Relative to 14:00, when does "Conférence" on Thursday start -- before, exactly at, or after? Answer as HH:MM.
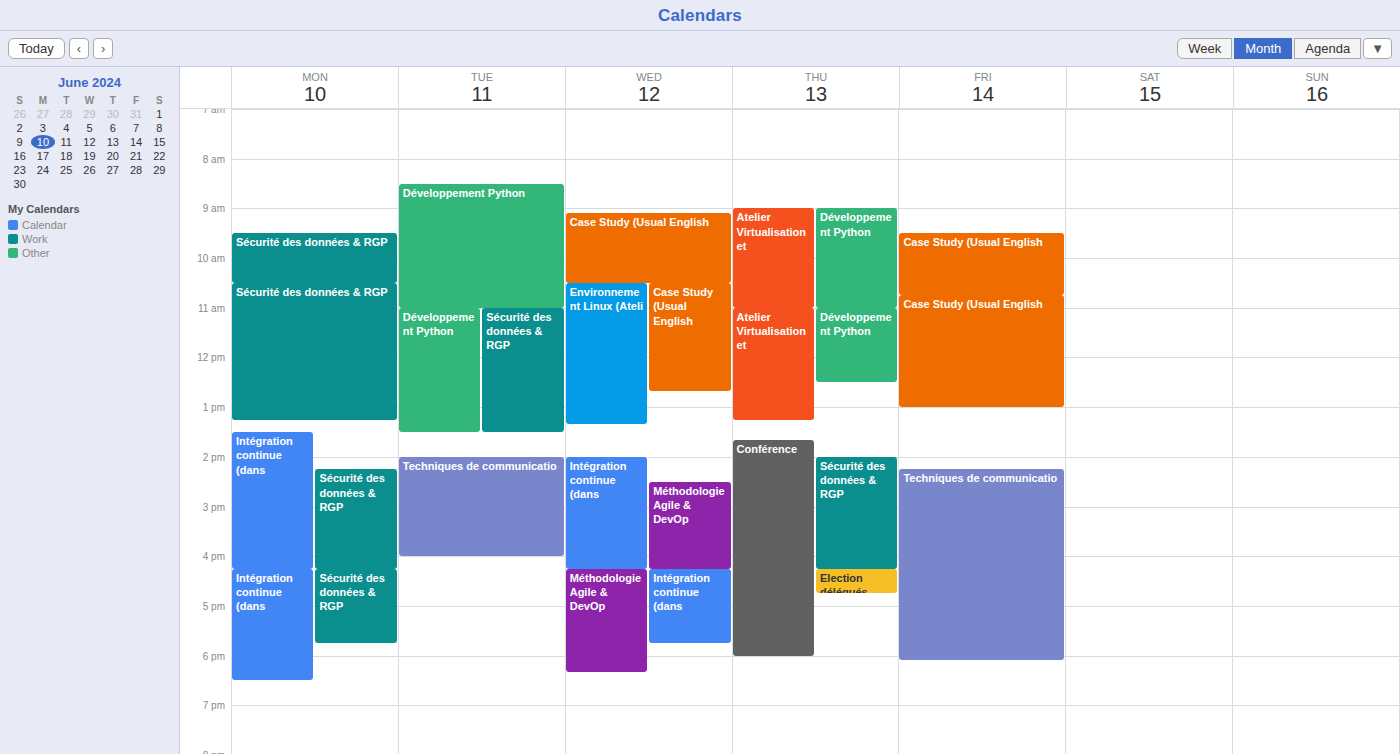
13:40 -- before 14:00, 20 minutes above the 14:00 line.